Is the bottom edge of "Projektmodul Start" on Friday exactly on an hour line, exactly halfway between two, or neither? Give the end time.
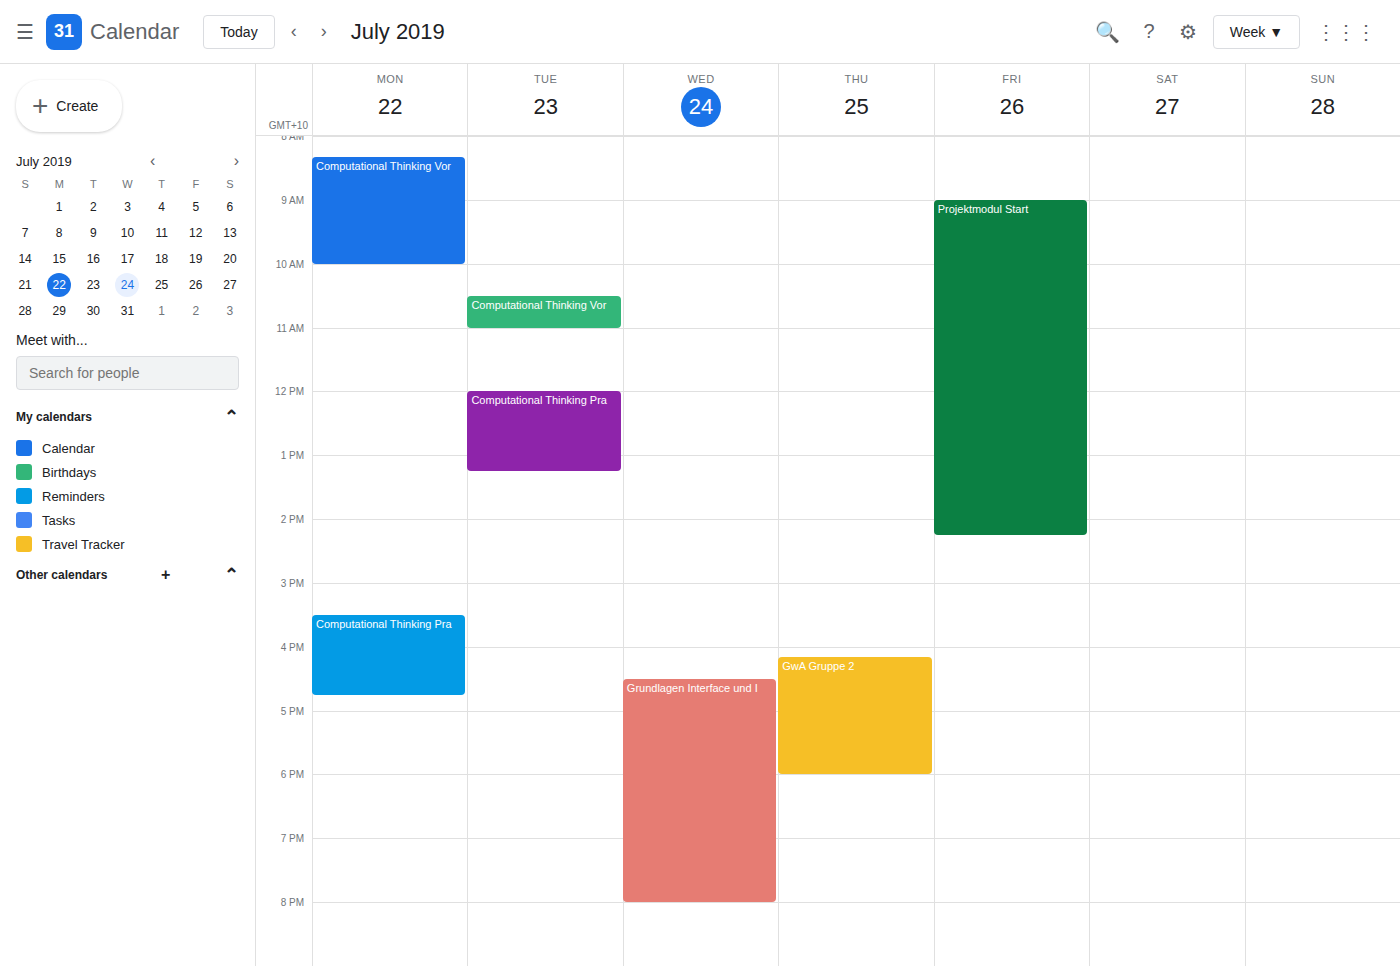
2:15 PM -- neither: a quarter of the way from the 2 PM line to the 3 PM line.